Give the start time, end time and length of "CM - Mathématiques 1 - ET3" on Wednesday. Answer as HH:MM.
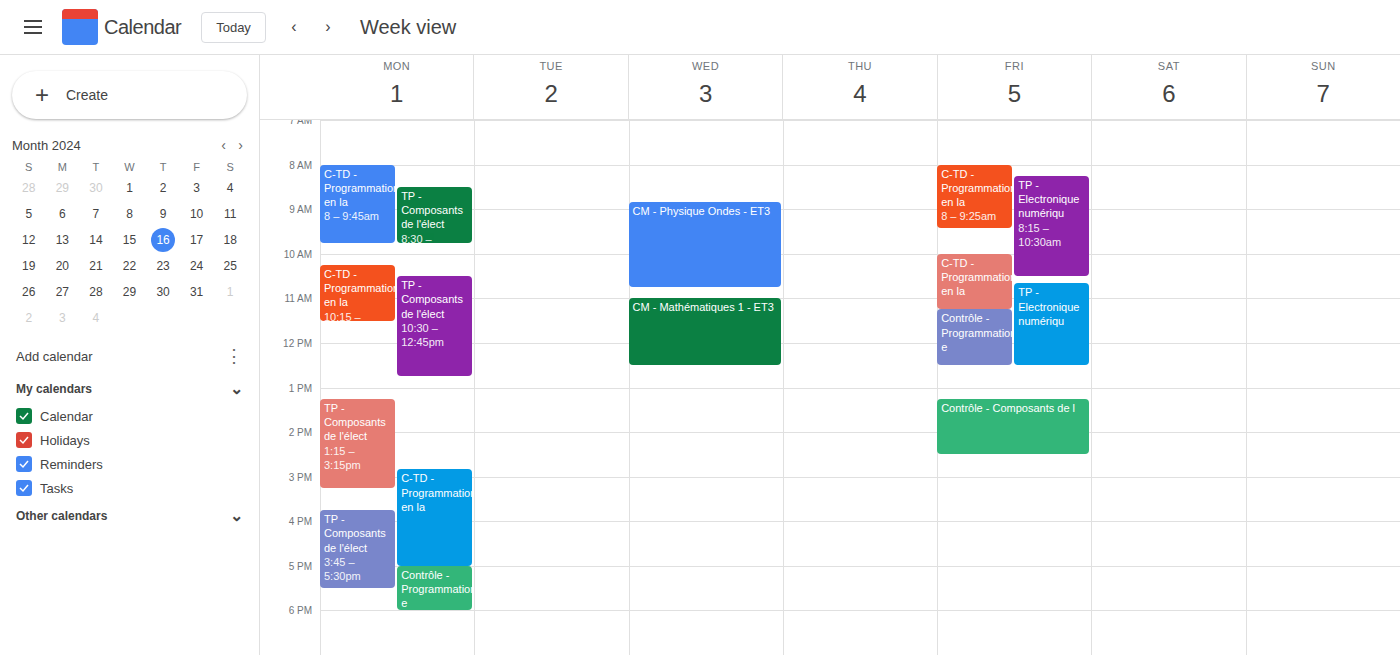
11:00 to 12:30, 1 hour 30 minutes